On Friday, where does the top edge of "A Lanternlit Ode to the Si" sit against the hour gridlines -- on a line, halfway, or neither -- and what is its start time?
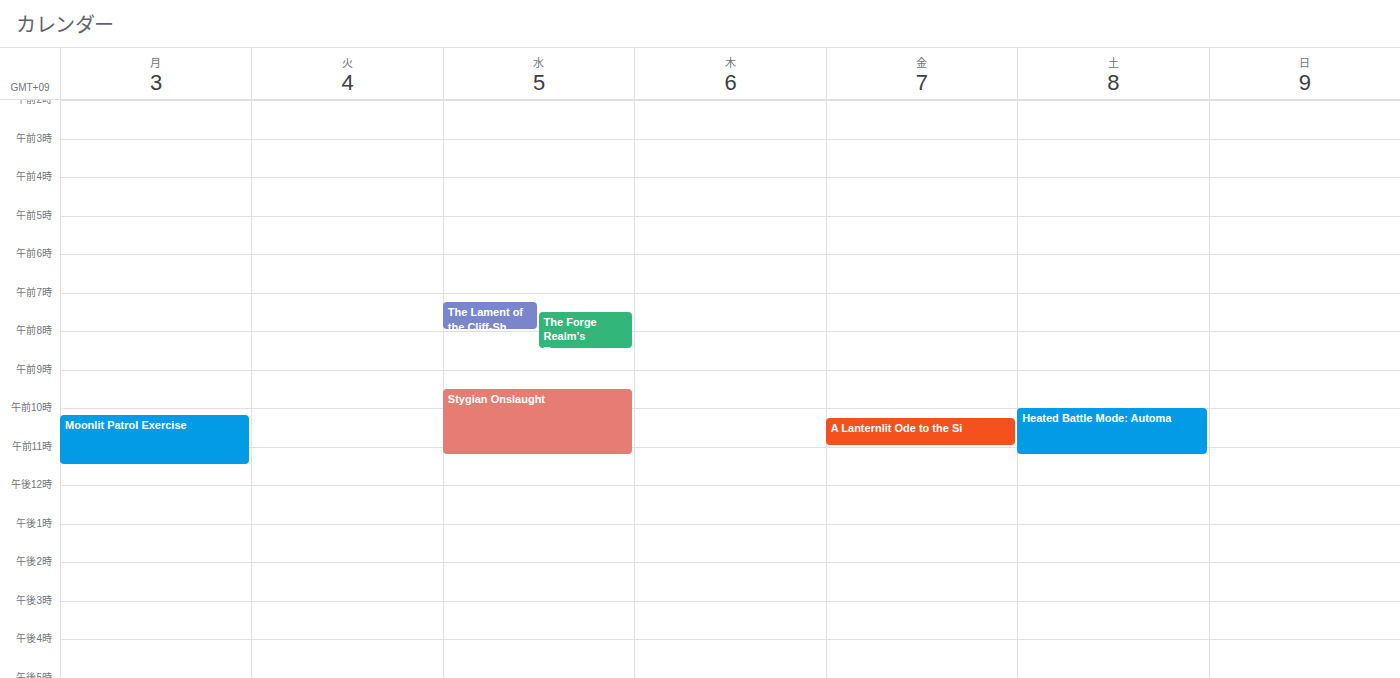
10:15 AM -- neither: a quarter of the way from the 10 AM line to the 11 AM line.